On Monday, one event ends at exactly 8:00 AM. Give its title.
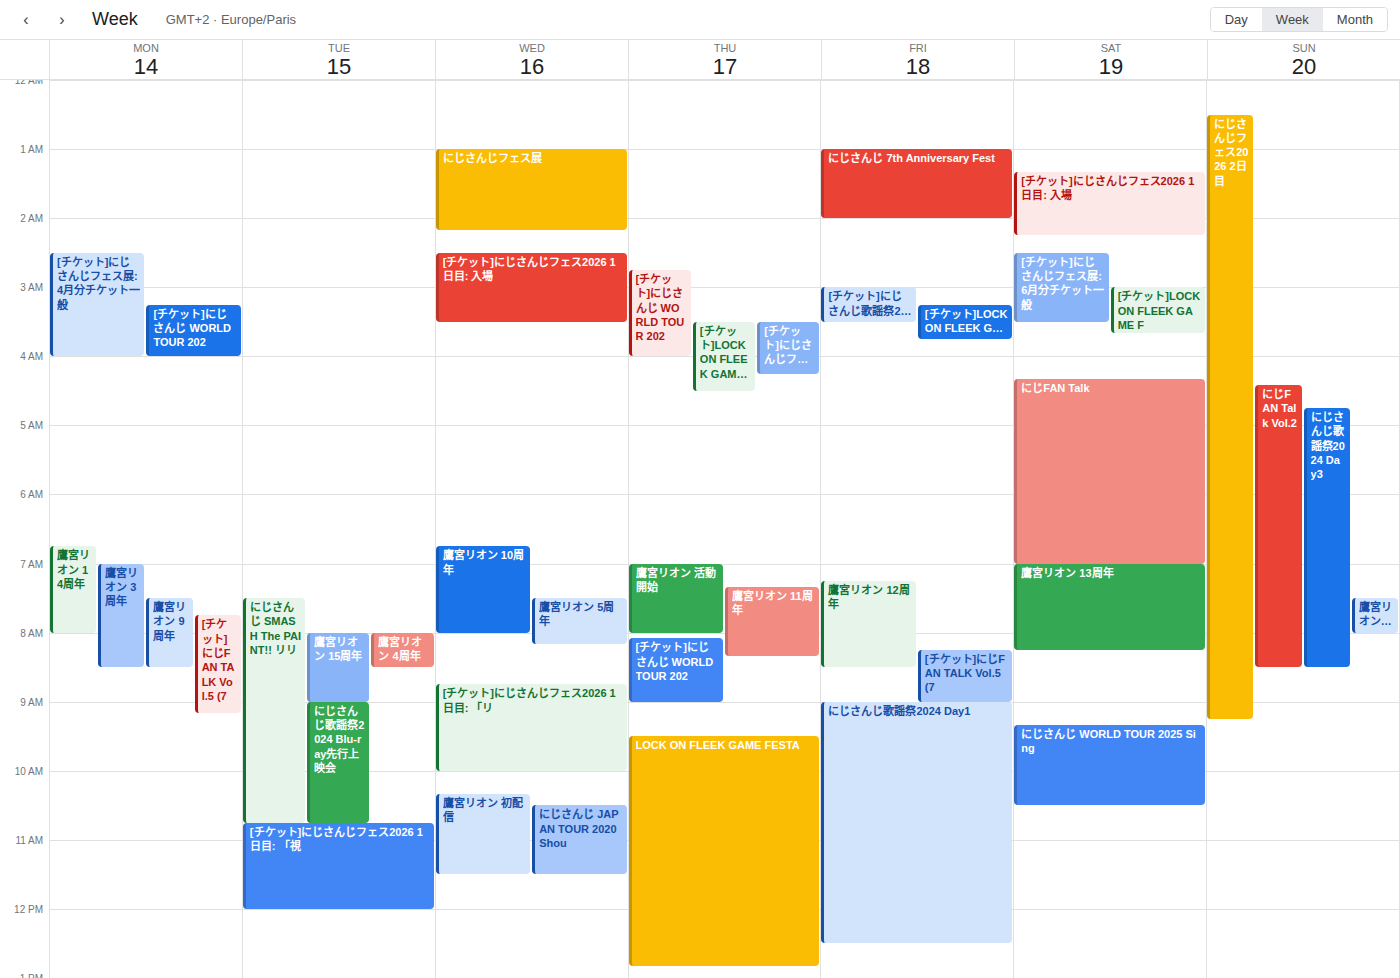
"鷹宮リオン 14周年"